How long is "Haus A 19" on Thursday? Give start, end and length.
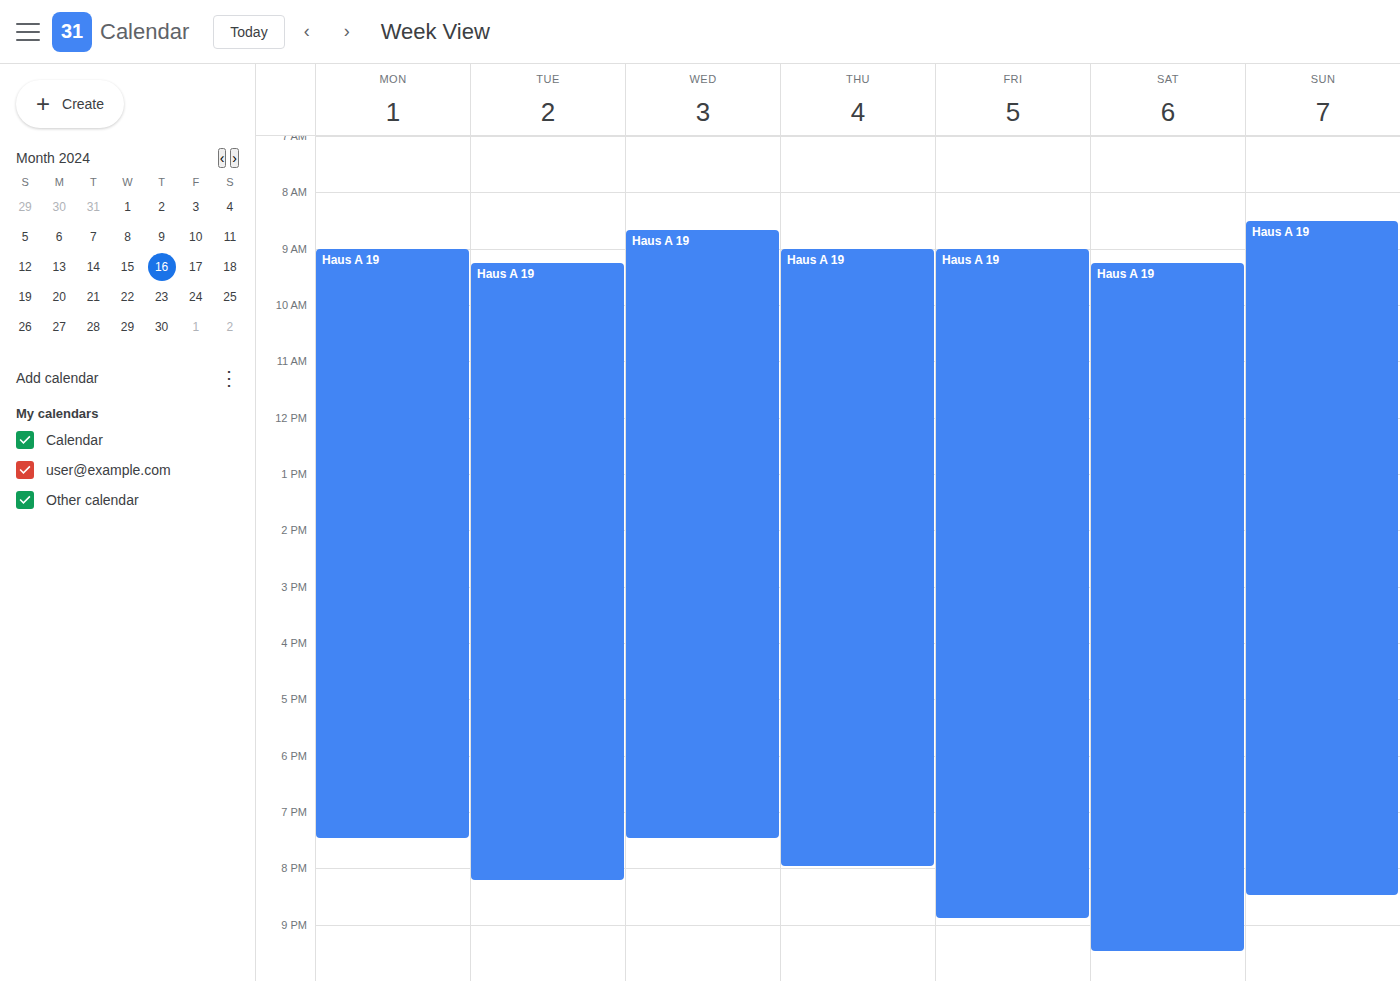
9:00 AM to 8:00 PM, 11 hours